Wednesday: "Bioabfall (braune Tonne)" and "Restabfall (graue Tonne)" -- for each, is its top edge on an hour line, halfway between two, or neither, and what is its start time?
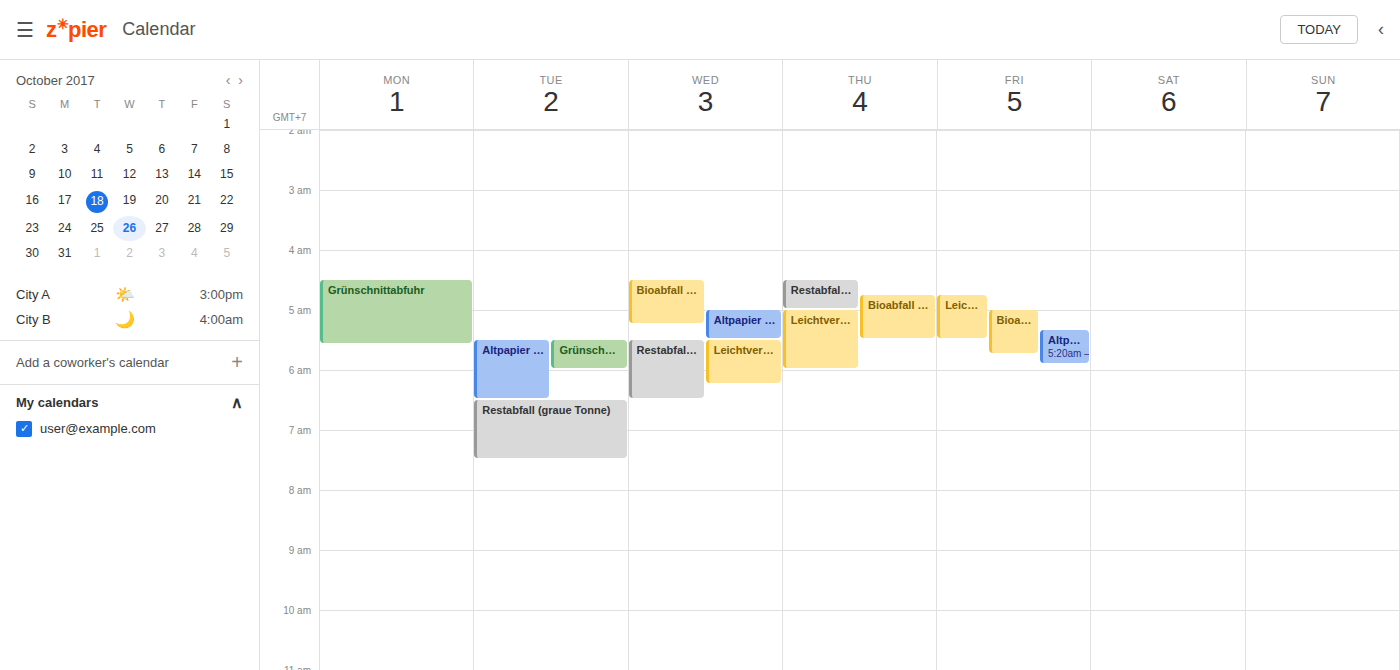
"Bioabfall (braune Tonne)": 4:30 AM, halfway between the 4 AM and 5 AM lines. "Restabfall (graue Tonne)": 5:30 AM, halfway between the 5 AM and 6 AM lines.